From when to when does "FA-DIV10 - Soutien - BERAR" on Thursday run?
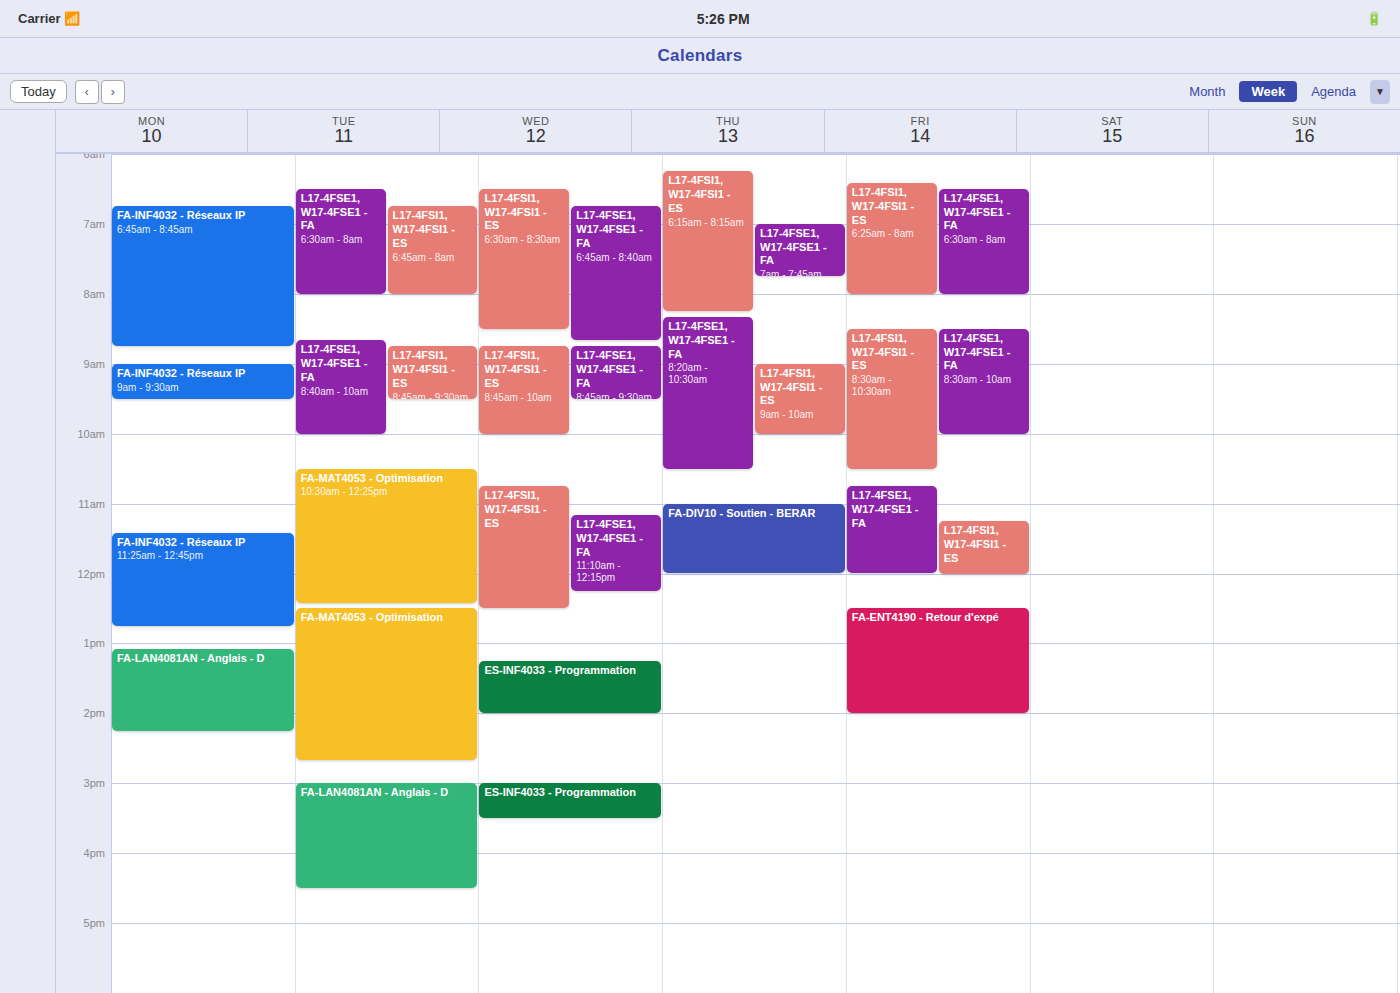
11:00 AM to 12:00 PM